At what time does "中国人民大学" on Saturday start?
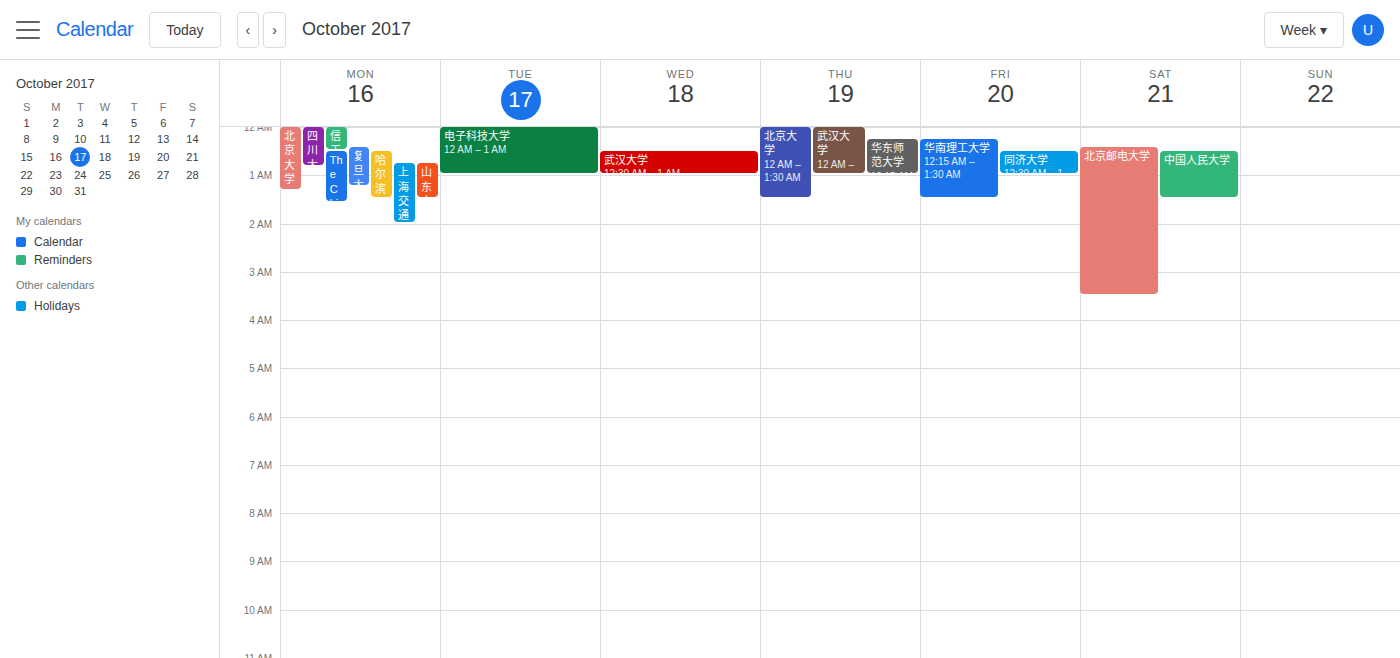
12:30 AM